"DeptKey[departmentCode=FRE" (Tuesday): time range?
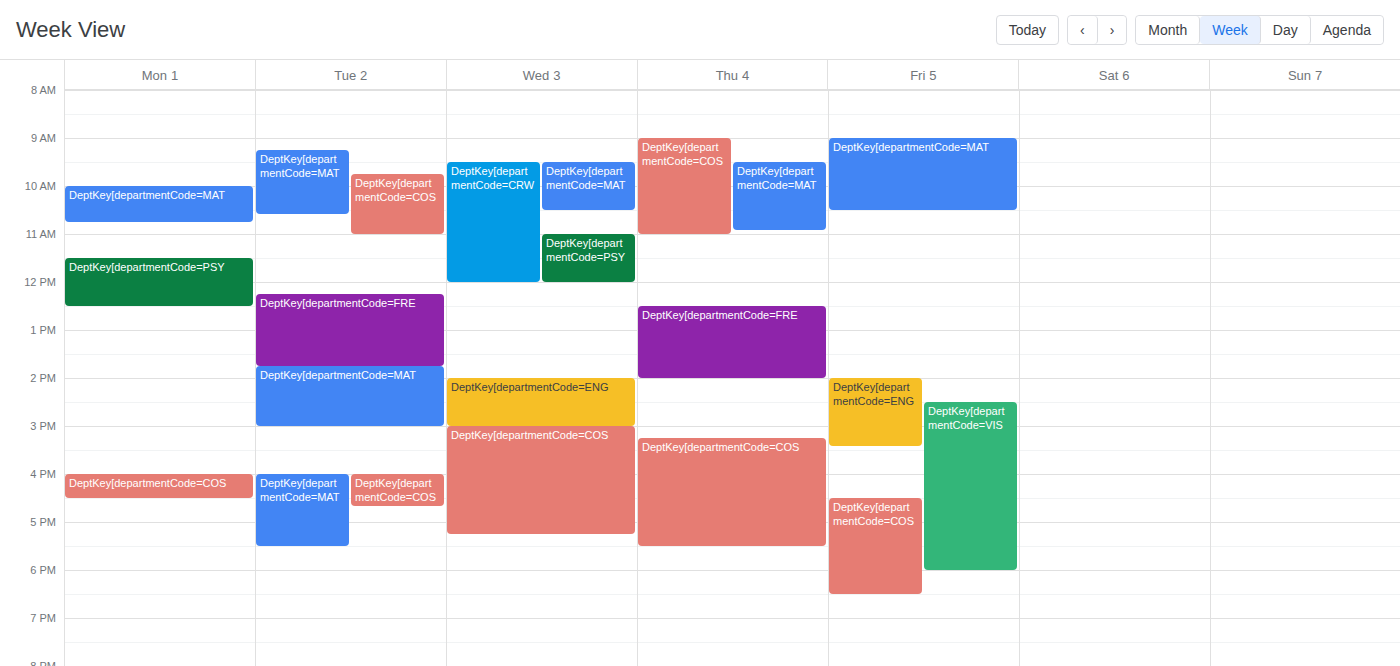
12:15 PM to 1:45 PM